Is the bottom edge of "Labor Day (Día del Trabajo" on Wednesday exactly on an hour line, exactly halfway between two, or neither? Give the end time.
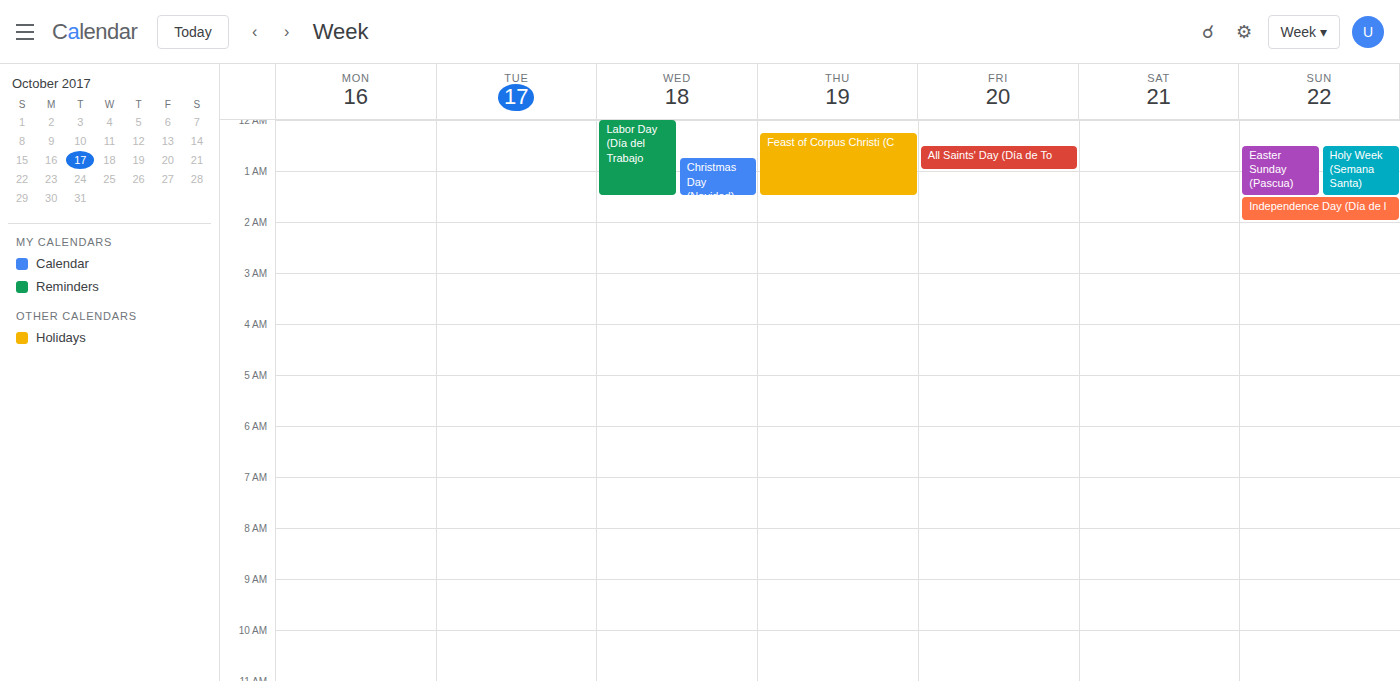
01:30 -- halfway between the 01:00 and 02:00 lines.